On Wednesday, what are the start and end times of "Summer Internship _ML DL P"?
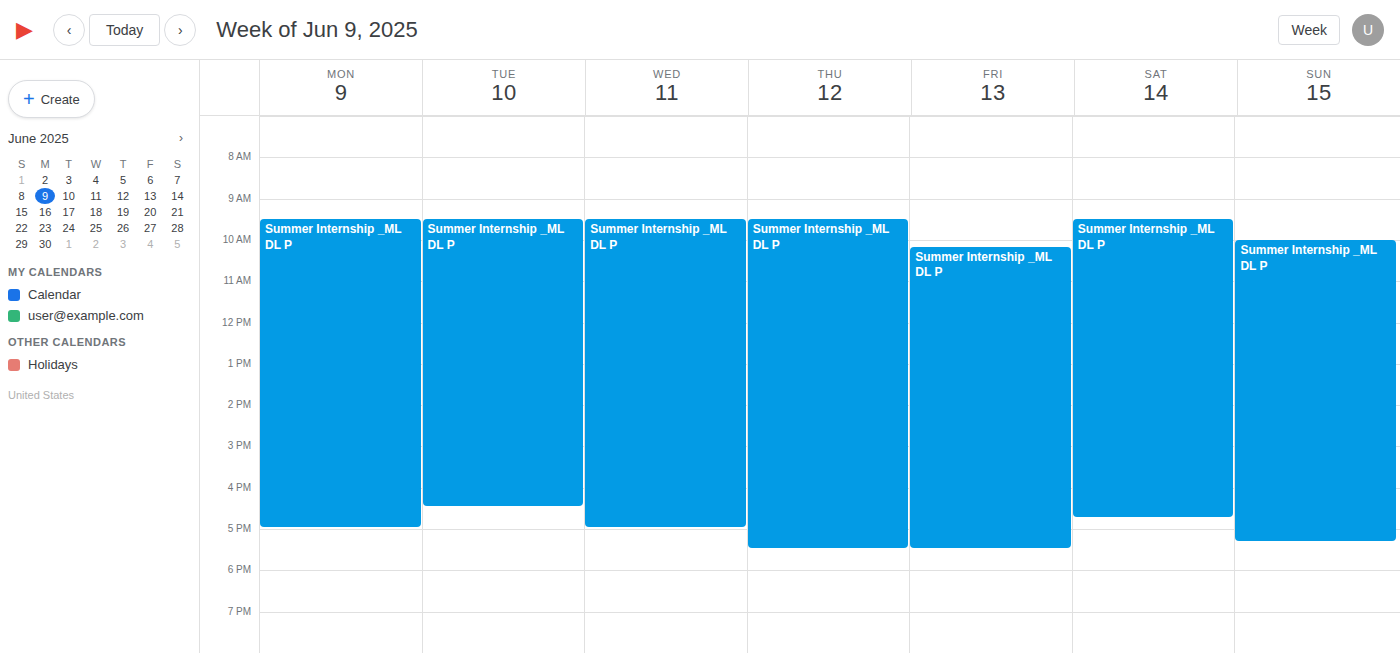
9:30 AM to 5:00 PM